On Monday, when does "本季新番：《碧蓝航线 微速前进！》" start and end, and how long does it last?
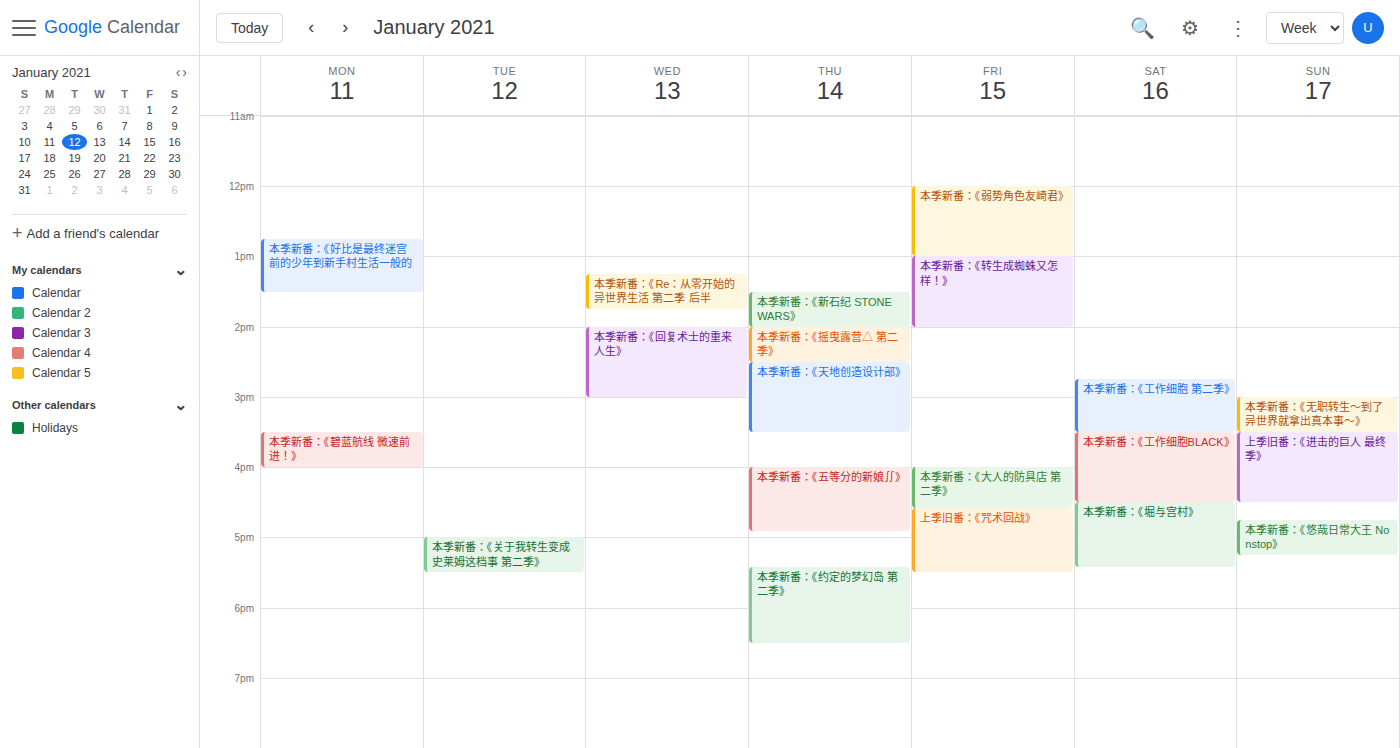
3:30 PM to 4:00 PM, 30 minutes